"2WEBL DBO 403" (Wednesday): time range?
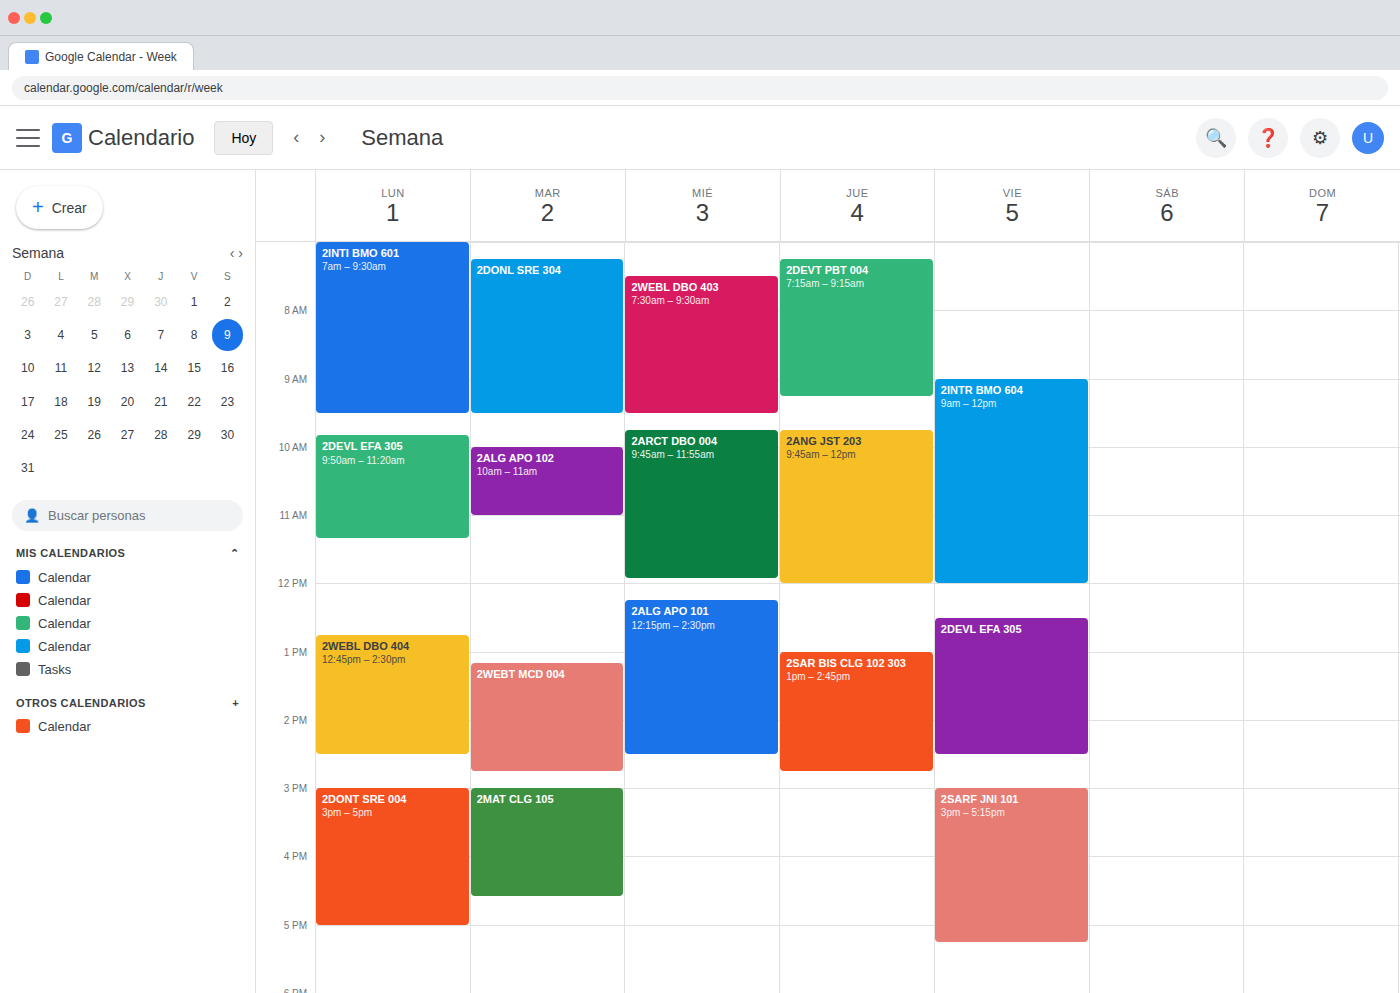
7:30 AM to 9:30 AM